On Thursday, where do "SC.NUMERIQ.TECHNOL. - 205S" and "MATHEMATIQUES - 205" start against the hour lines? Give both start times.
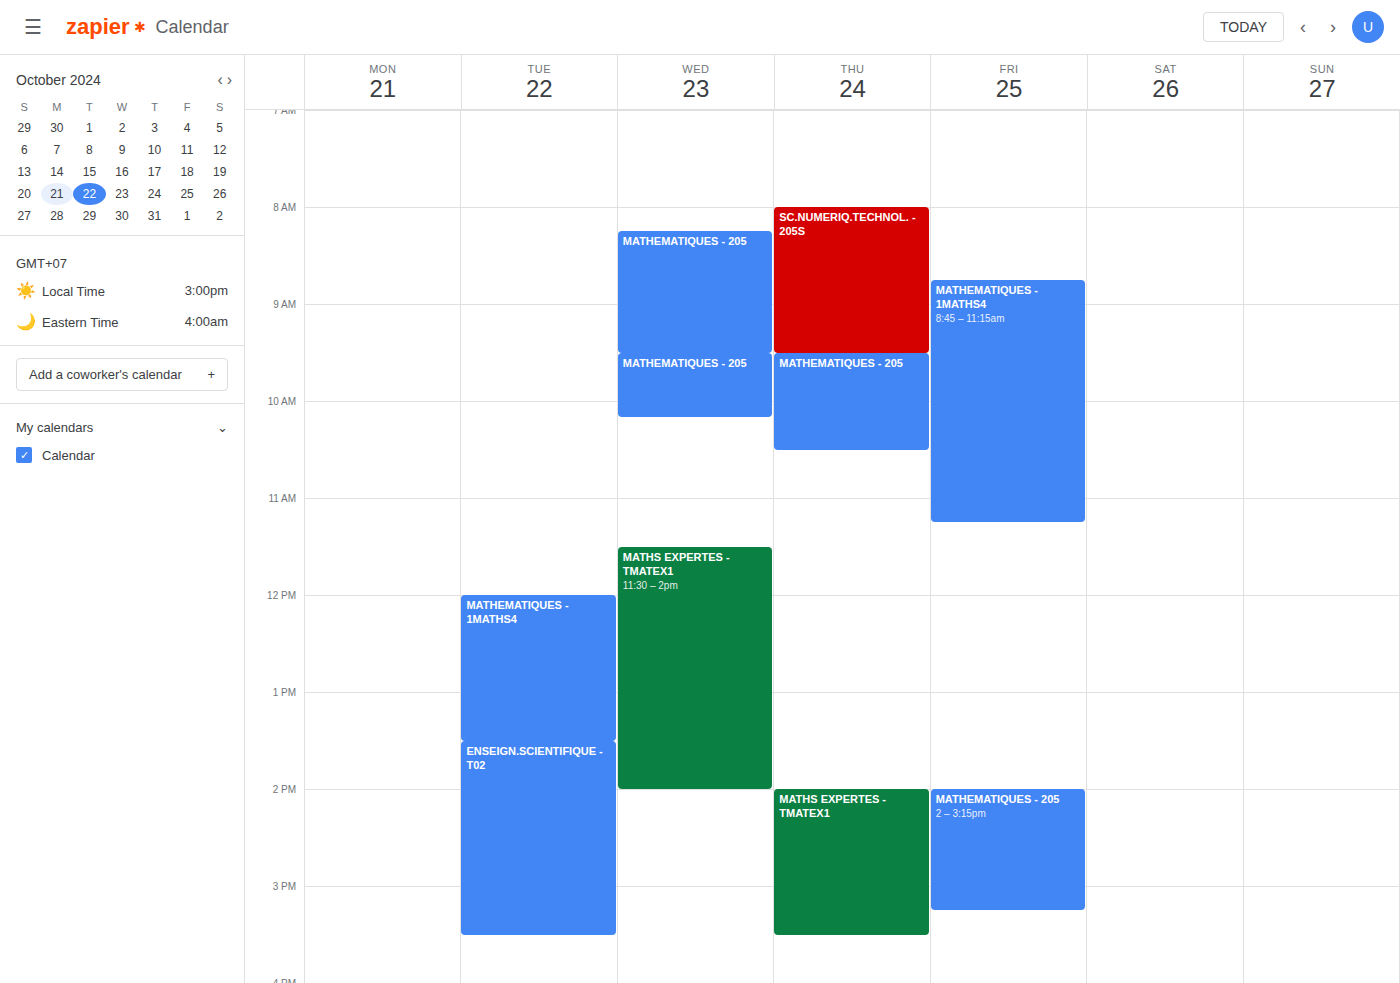
"SC.NUMERIQ.TECHNOL. - 205S": 8:00 AM, exactly on the 8 AM line. "MATHEMATIQUES - 205": 9:30 AM, halfway between the 9 AM and 10 AM lines.